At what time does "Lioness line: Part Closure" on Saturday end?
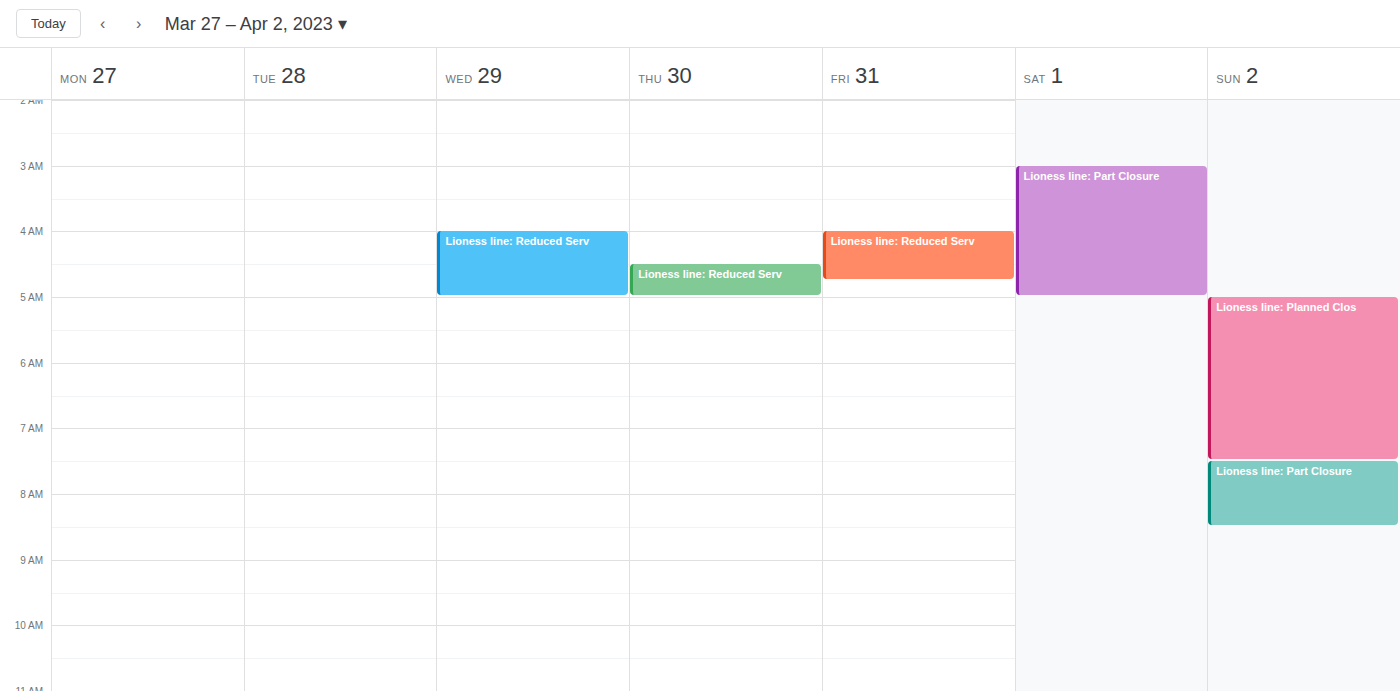
05:00